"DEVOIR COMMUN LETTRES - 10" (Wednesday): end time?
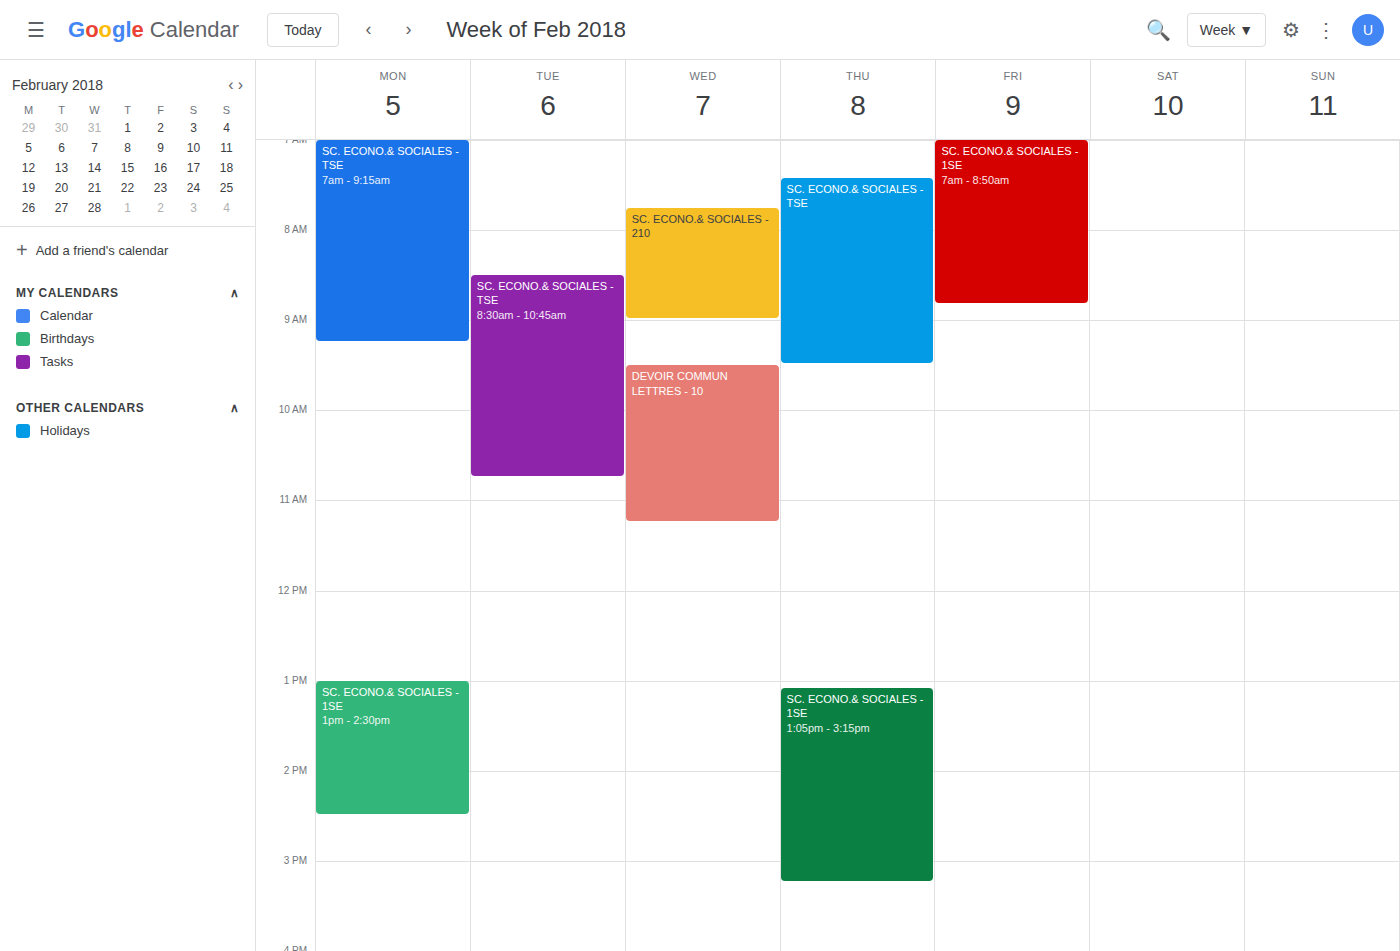
11:15 AM